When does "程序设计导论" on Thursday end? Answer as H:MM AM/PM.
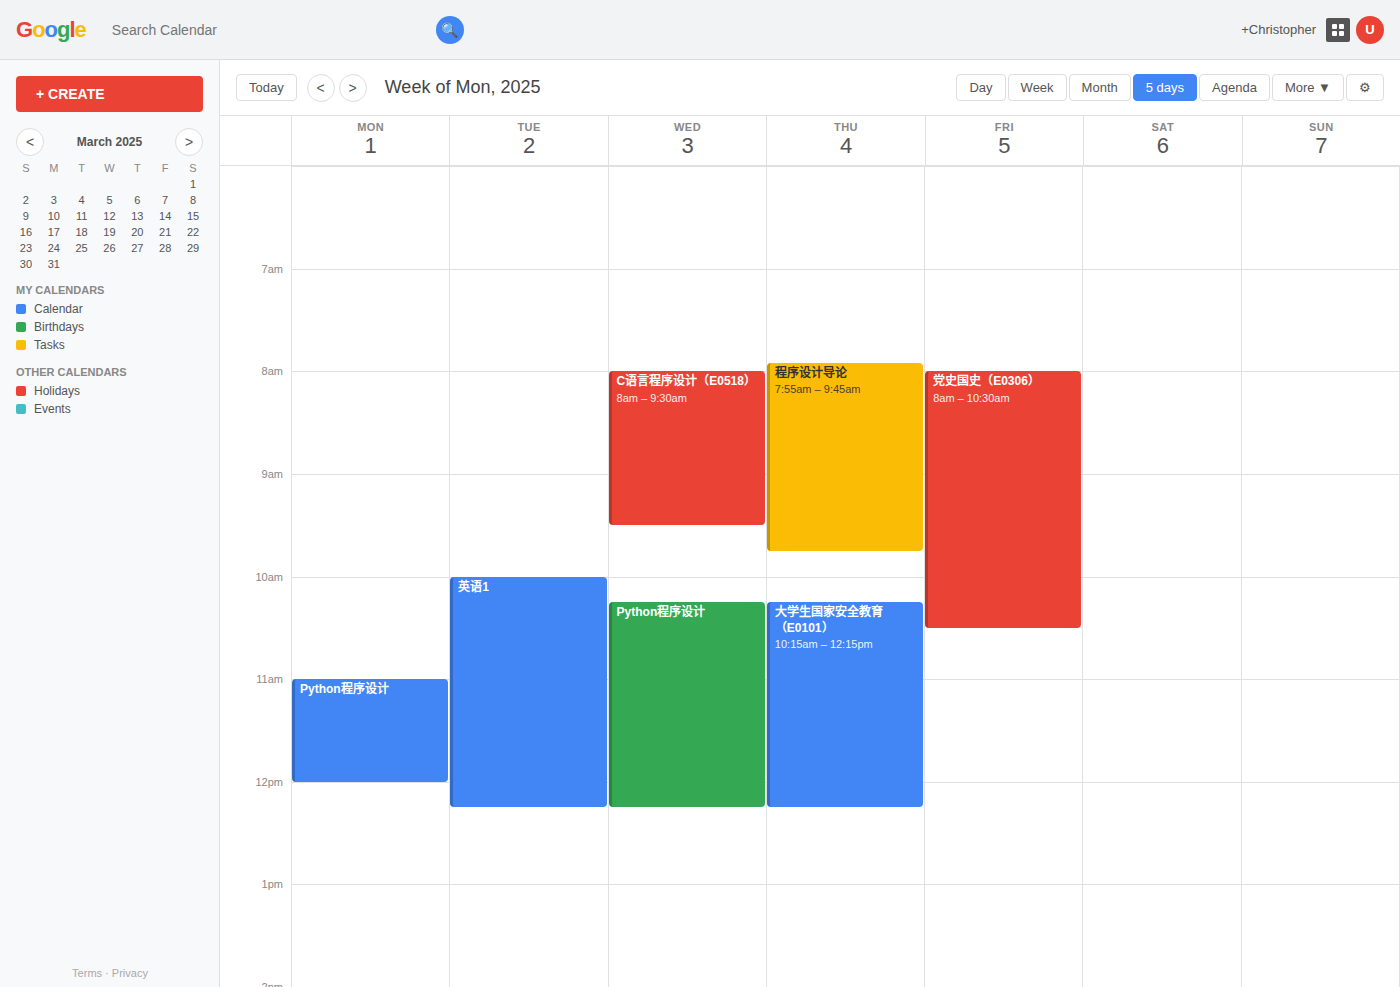
9:45 AM